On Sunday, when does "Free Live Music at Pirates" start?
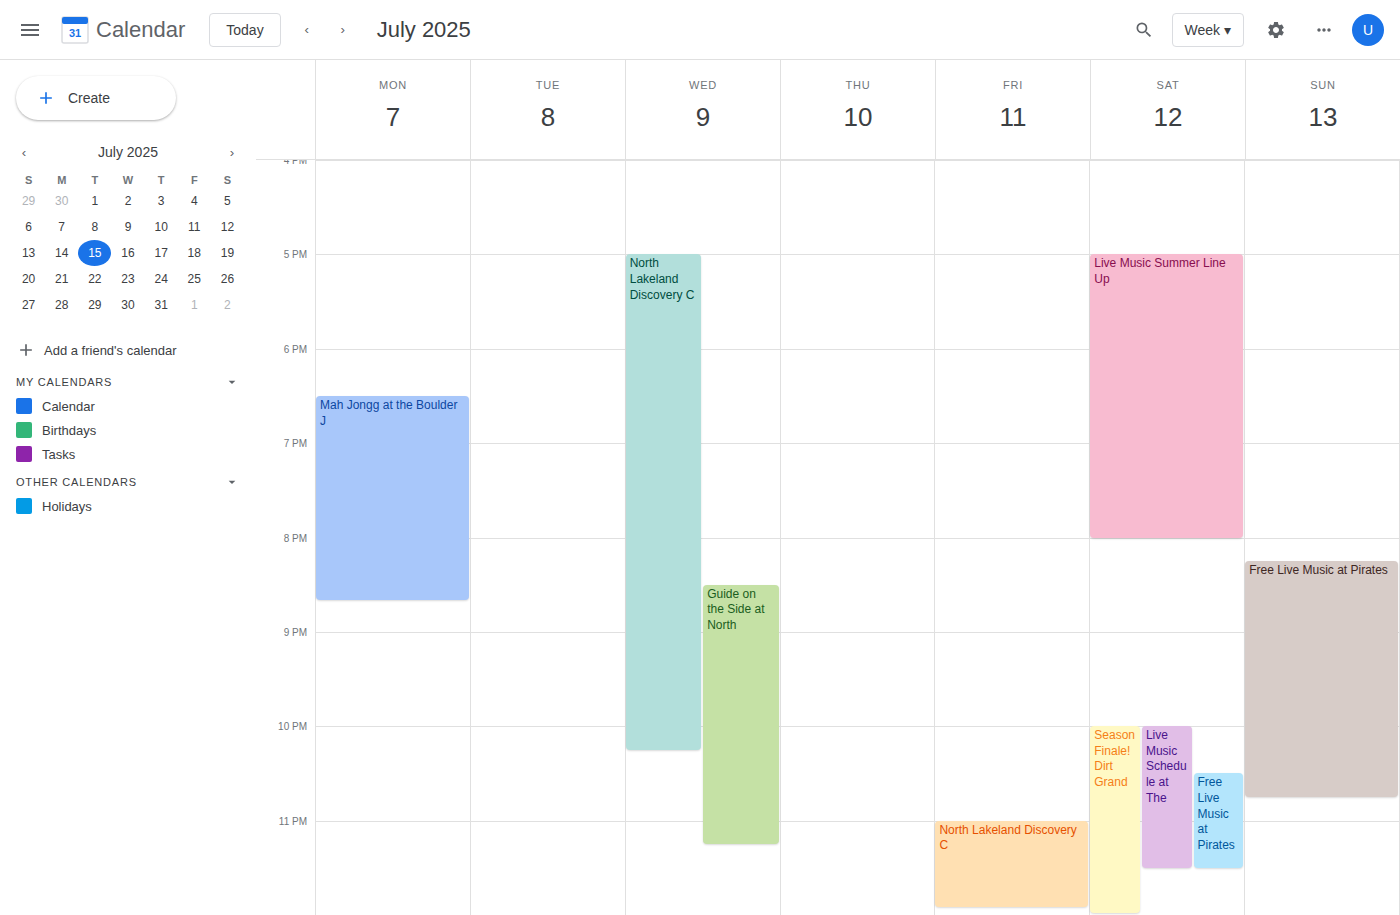
8:15 PM